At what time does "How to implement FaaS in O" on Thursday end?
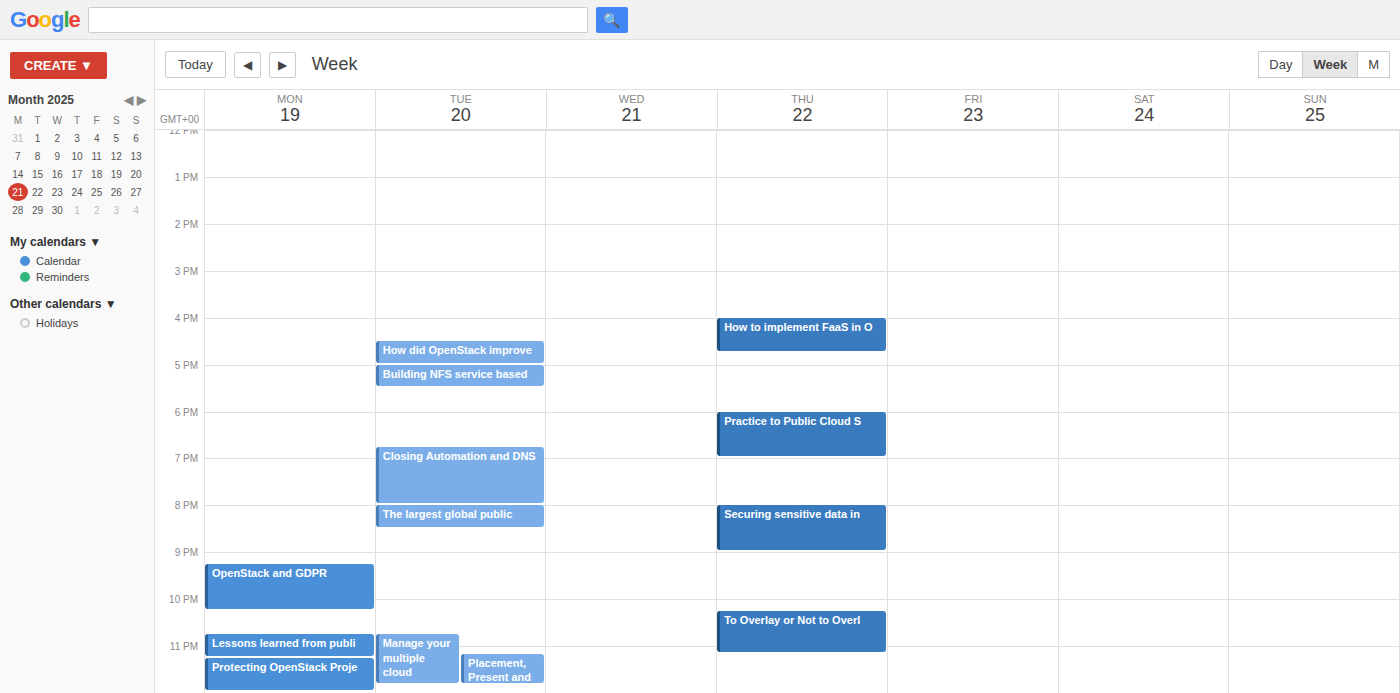
4:45 PM